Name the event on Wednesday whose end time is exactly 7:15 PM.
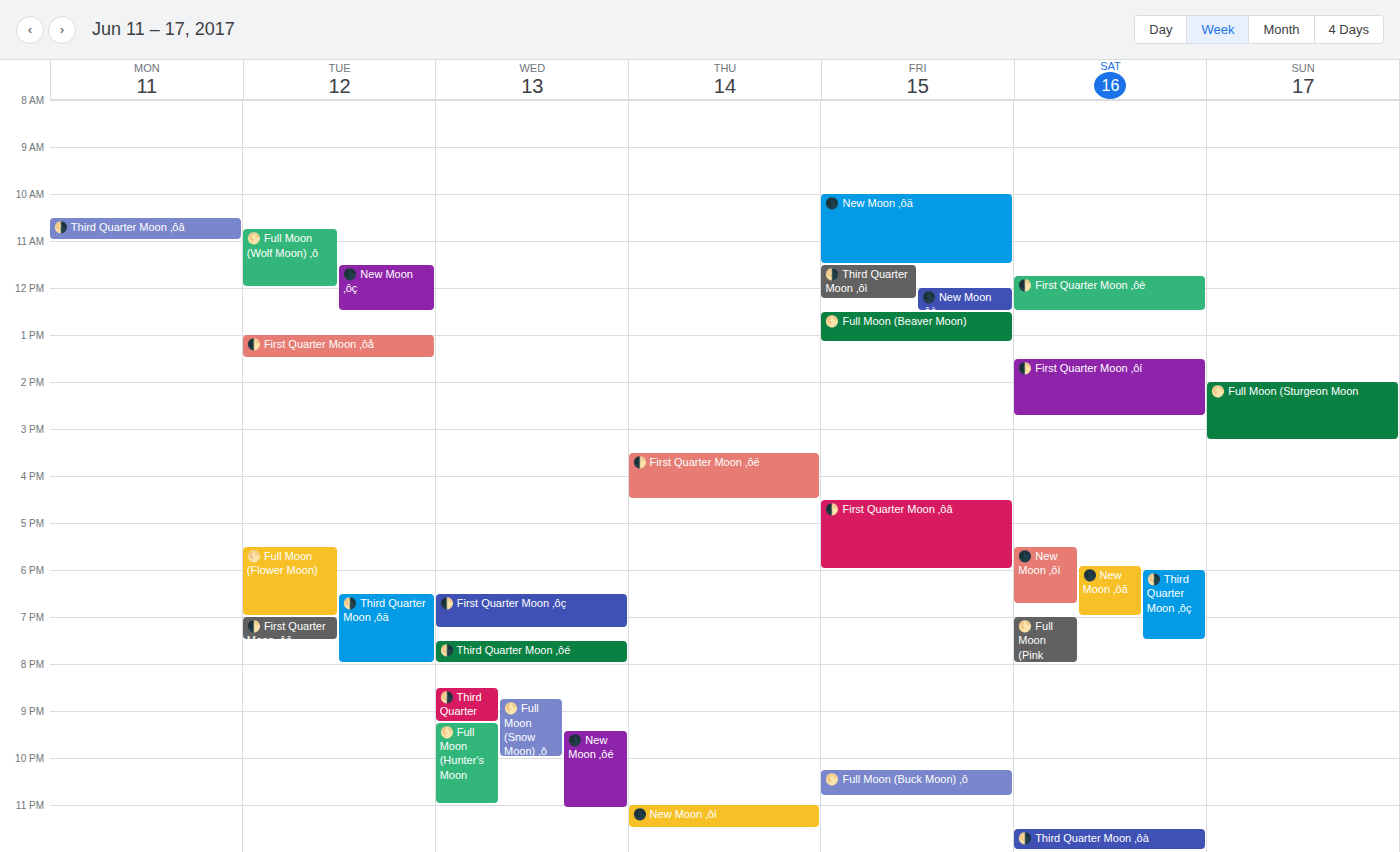
"🌓 First Quarter Moon ‚ôç"